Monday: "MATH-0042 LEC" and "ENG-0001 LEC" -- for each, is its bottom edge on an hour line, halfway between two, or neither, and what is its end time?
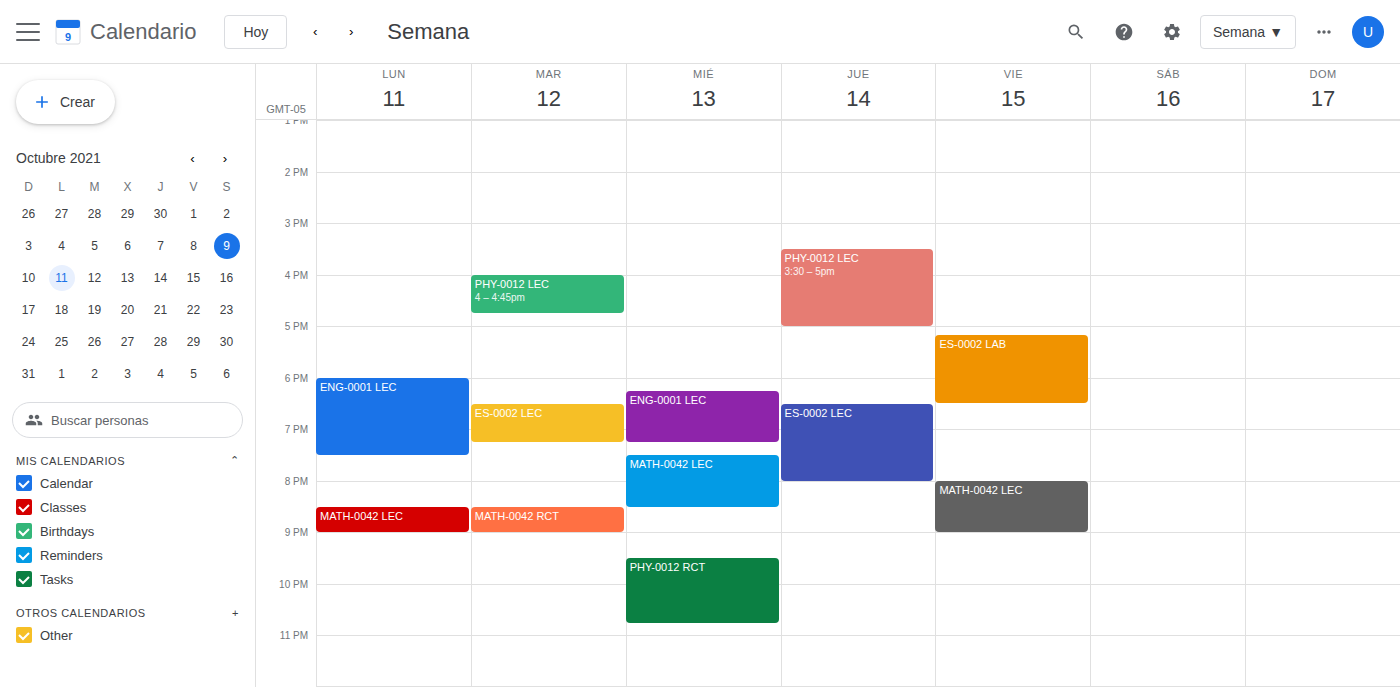
"MATH-0042 LEC": 9:00 PM, exactly on the 9 PM line. "ENG-0001 LEC": 7:30 PM, halfway between the 7 PM and 8 PM lines.